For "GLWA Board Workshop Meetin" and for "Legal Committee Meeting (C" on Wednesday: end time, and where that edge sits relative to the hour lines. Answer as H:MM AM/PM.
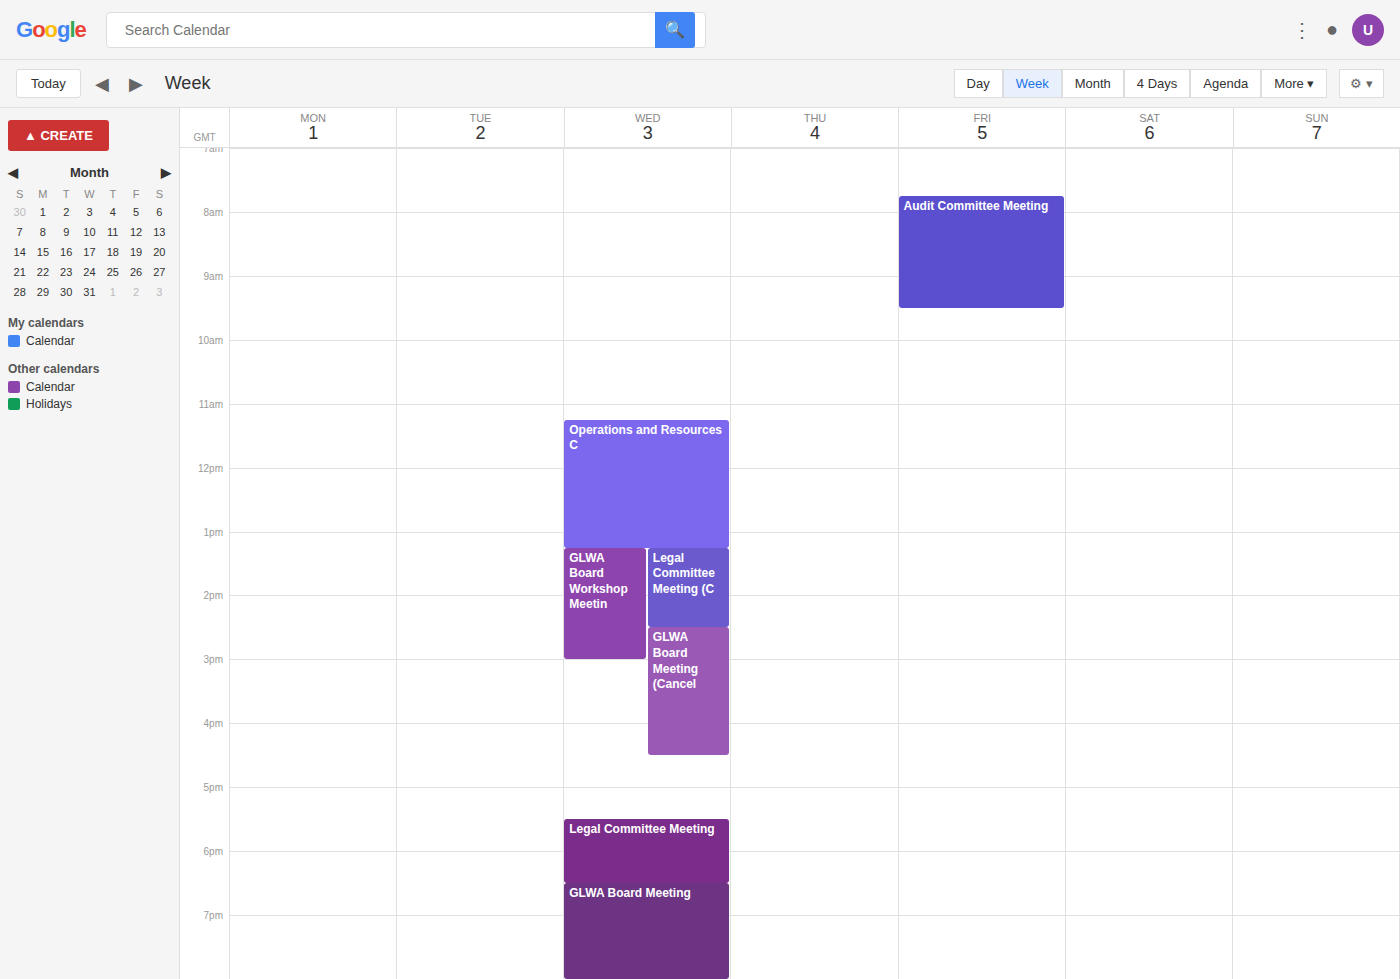
"GLWA Board Workshop Meetin": 3:00 PM, exactly on the 3 PM line. "Legal Committee Meeting (C": 2:30 PM, halfway between the 2 PM and 3 PM lines.